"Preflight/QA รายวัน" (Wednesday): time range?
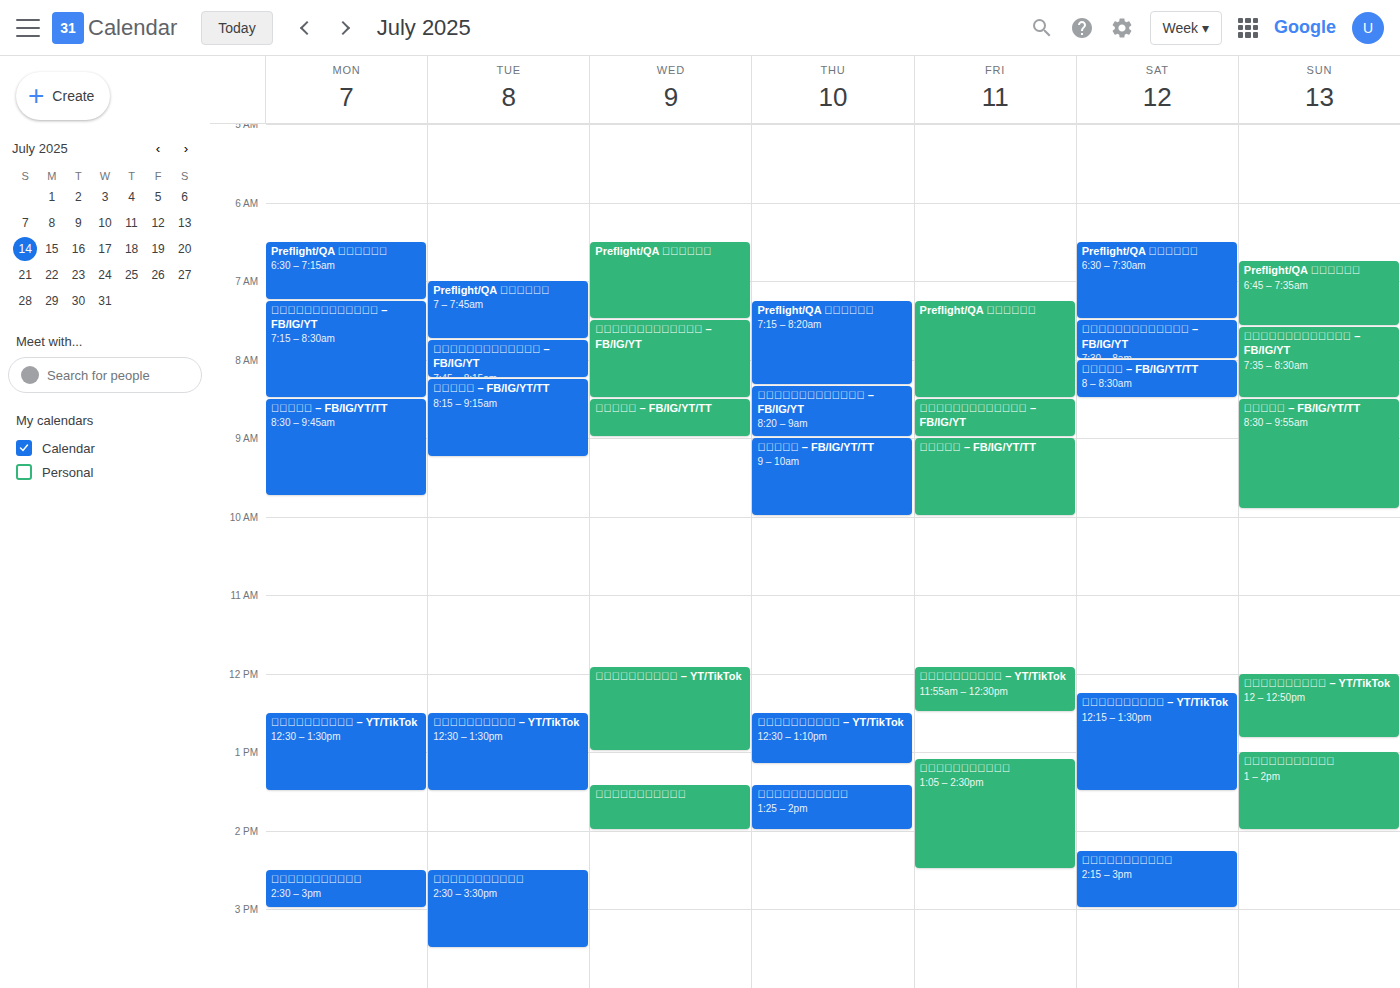
6:30 AM to 7:30 AM